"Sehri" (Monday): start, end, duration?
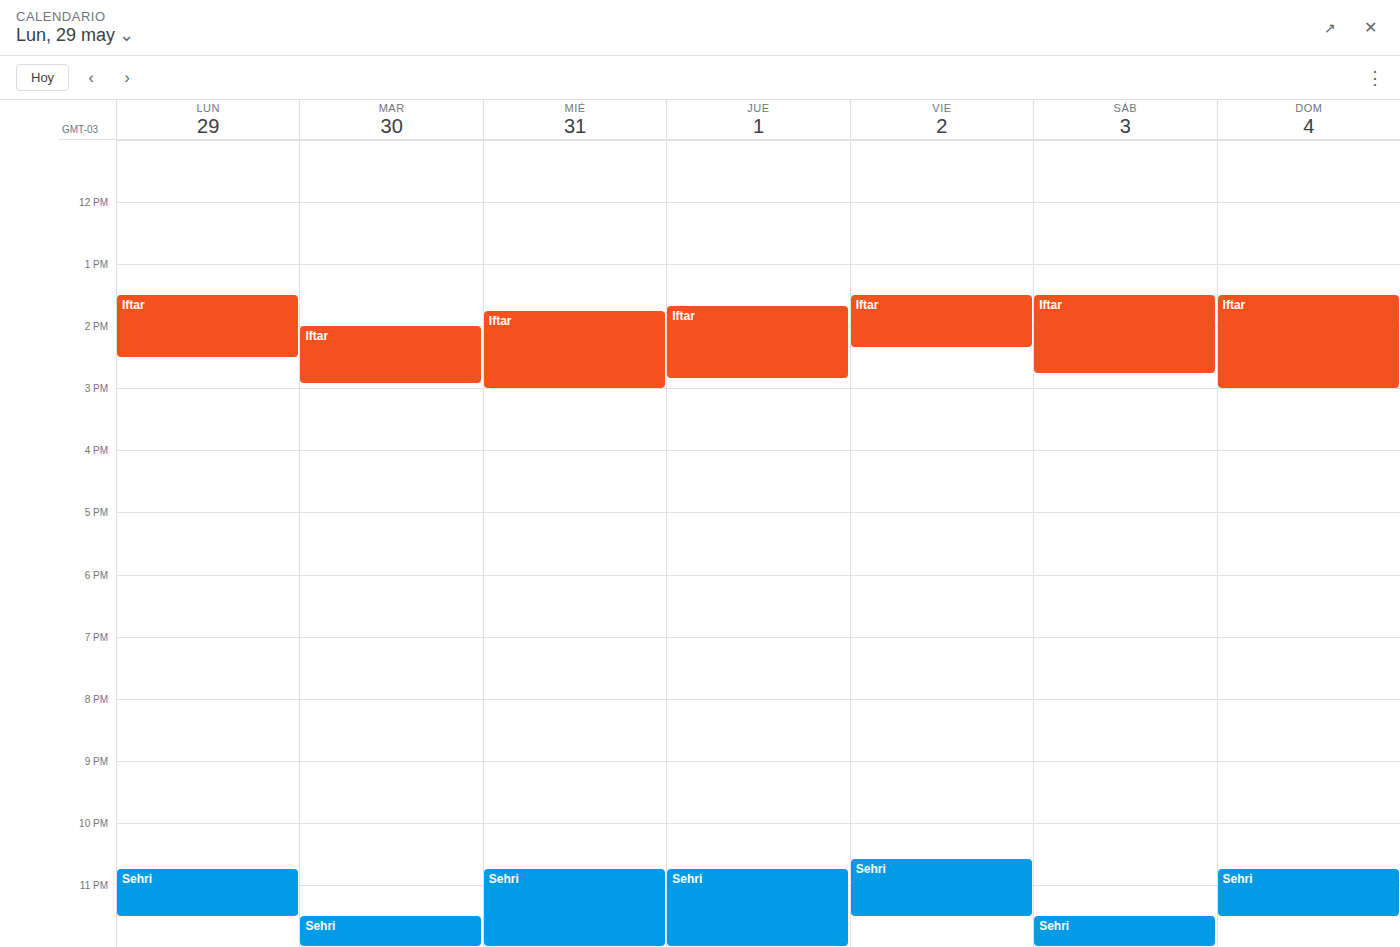
10:45 PM to 11:30 PM, 45 minutes